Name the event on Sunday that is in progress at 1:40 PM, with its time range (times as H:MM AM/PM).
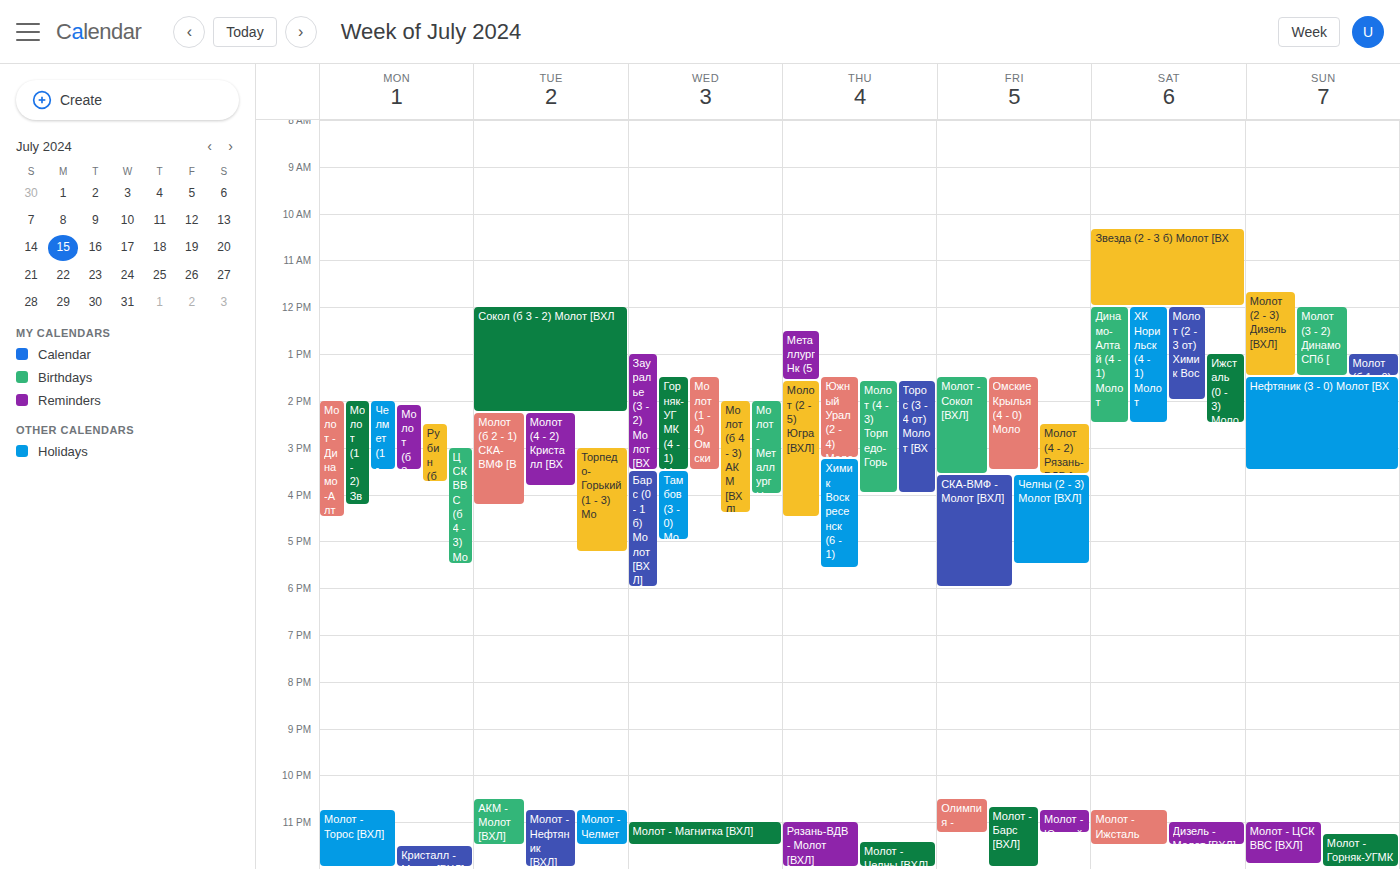
"Нефтяник (3 - 0) Молот [ВХ", 1:30 PM to 3:30 PM